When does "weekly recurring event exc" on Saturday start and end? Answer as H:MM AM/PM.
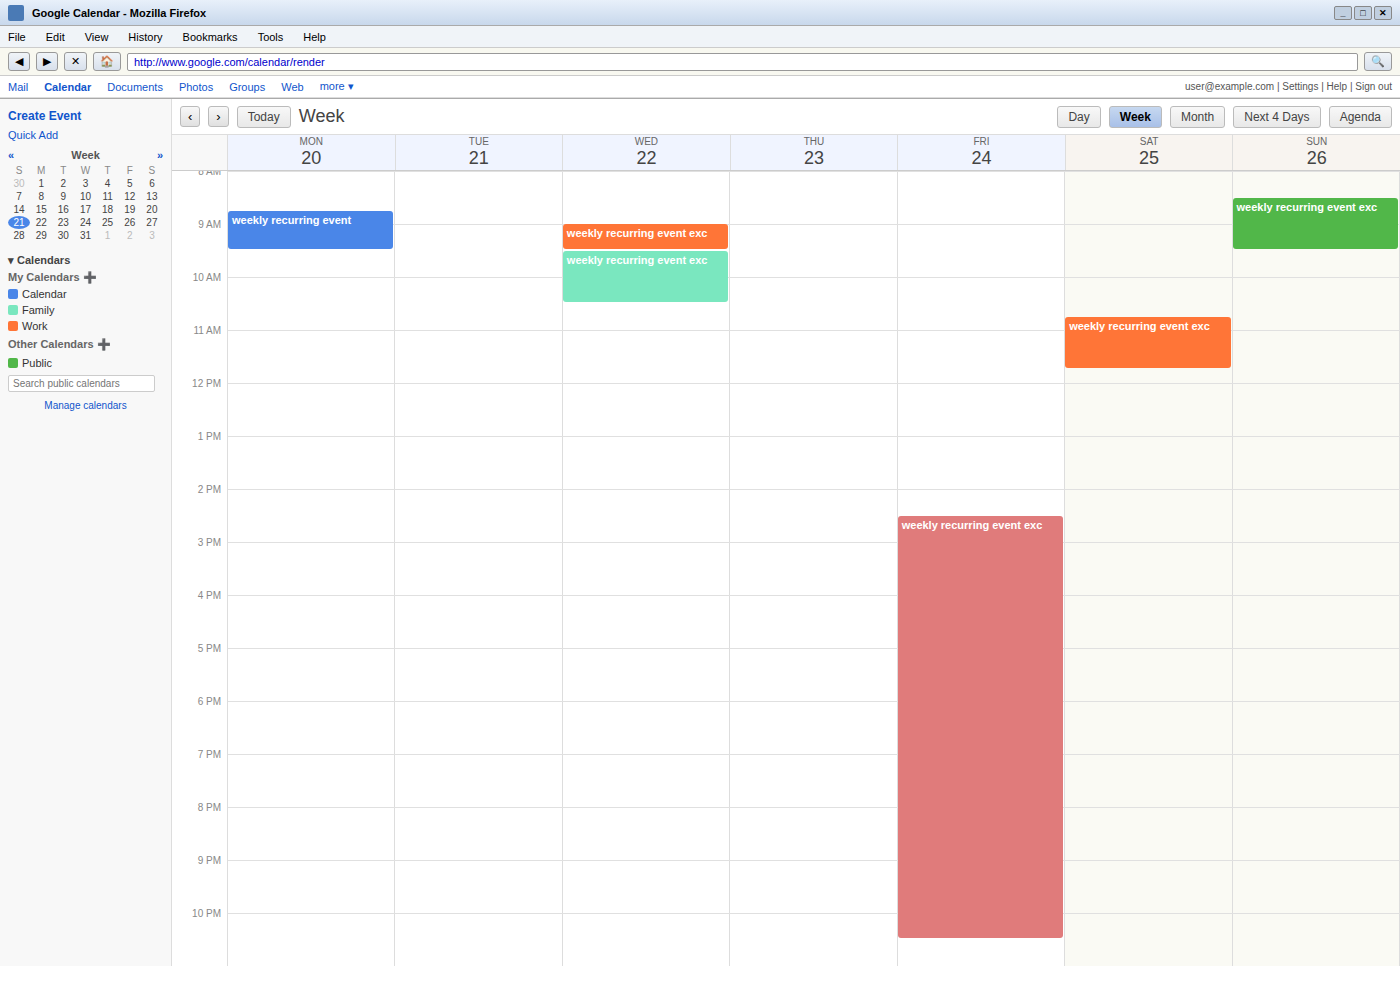
10:45 AM to 11:45 AM